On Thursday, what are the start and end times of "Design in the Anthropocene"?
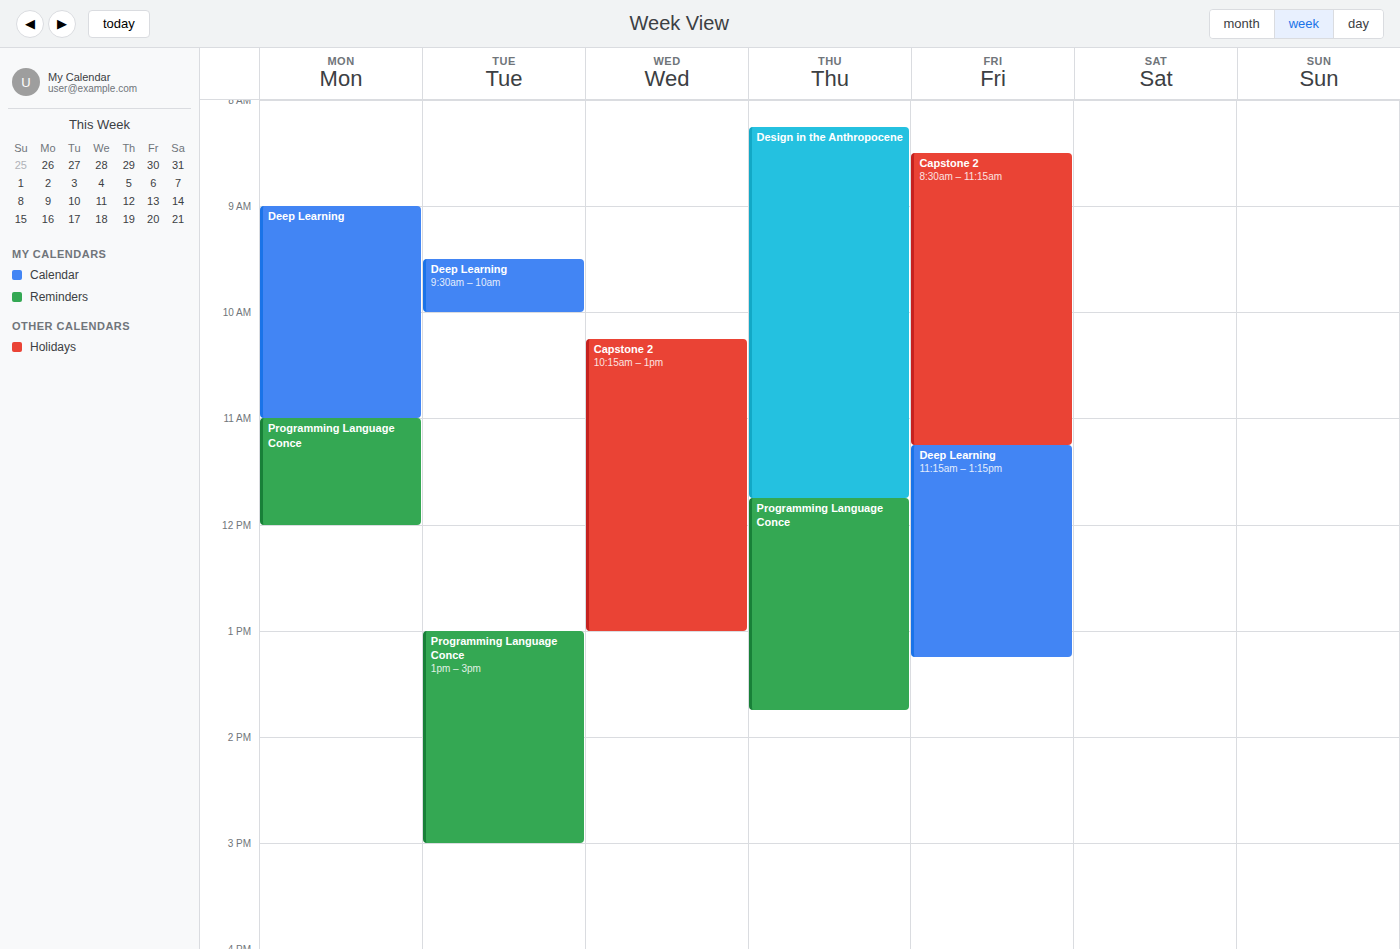
8:15 AM to 11:45 AM